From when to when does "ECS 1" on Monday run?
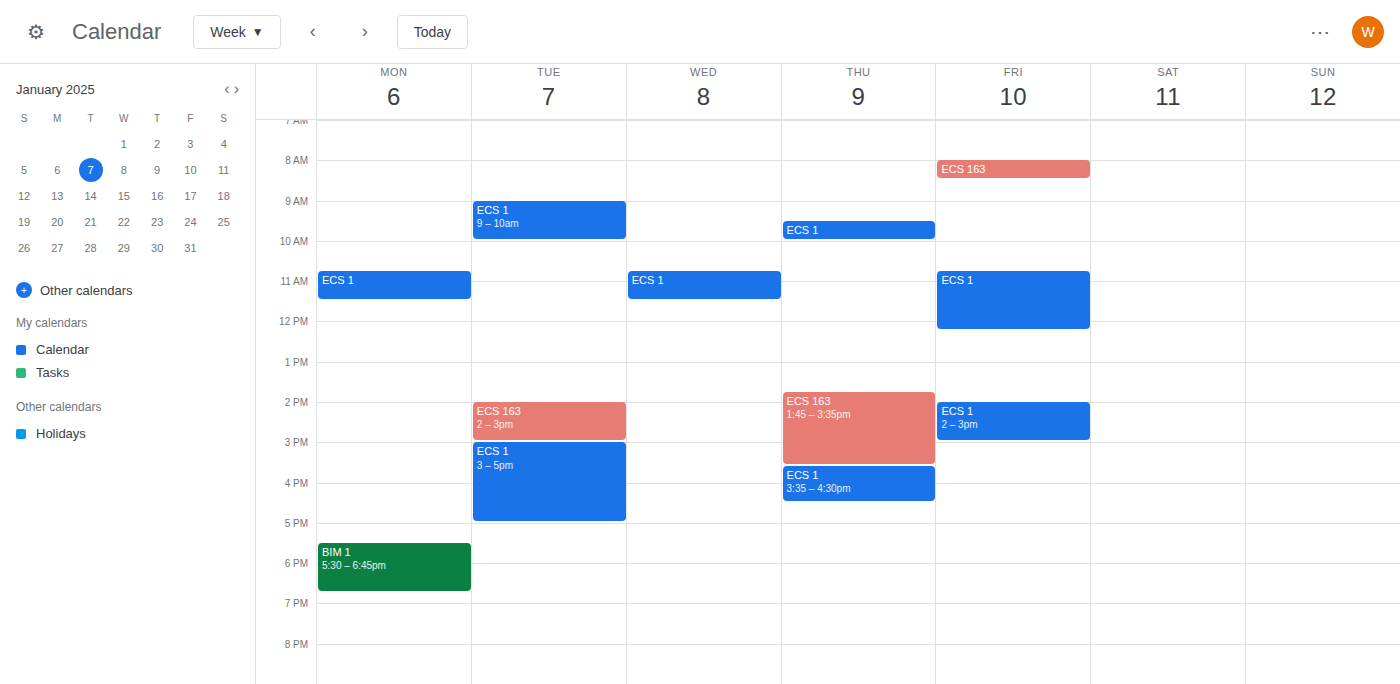
10:45 AM to 11:30 AM